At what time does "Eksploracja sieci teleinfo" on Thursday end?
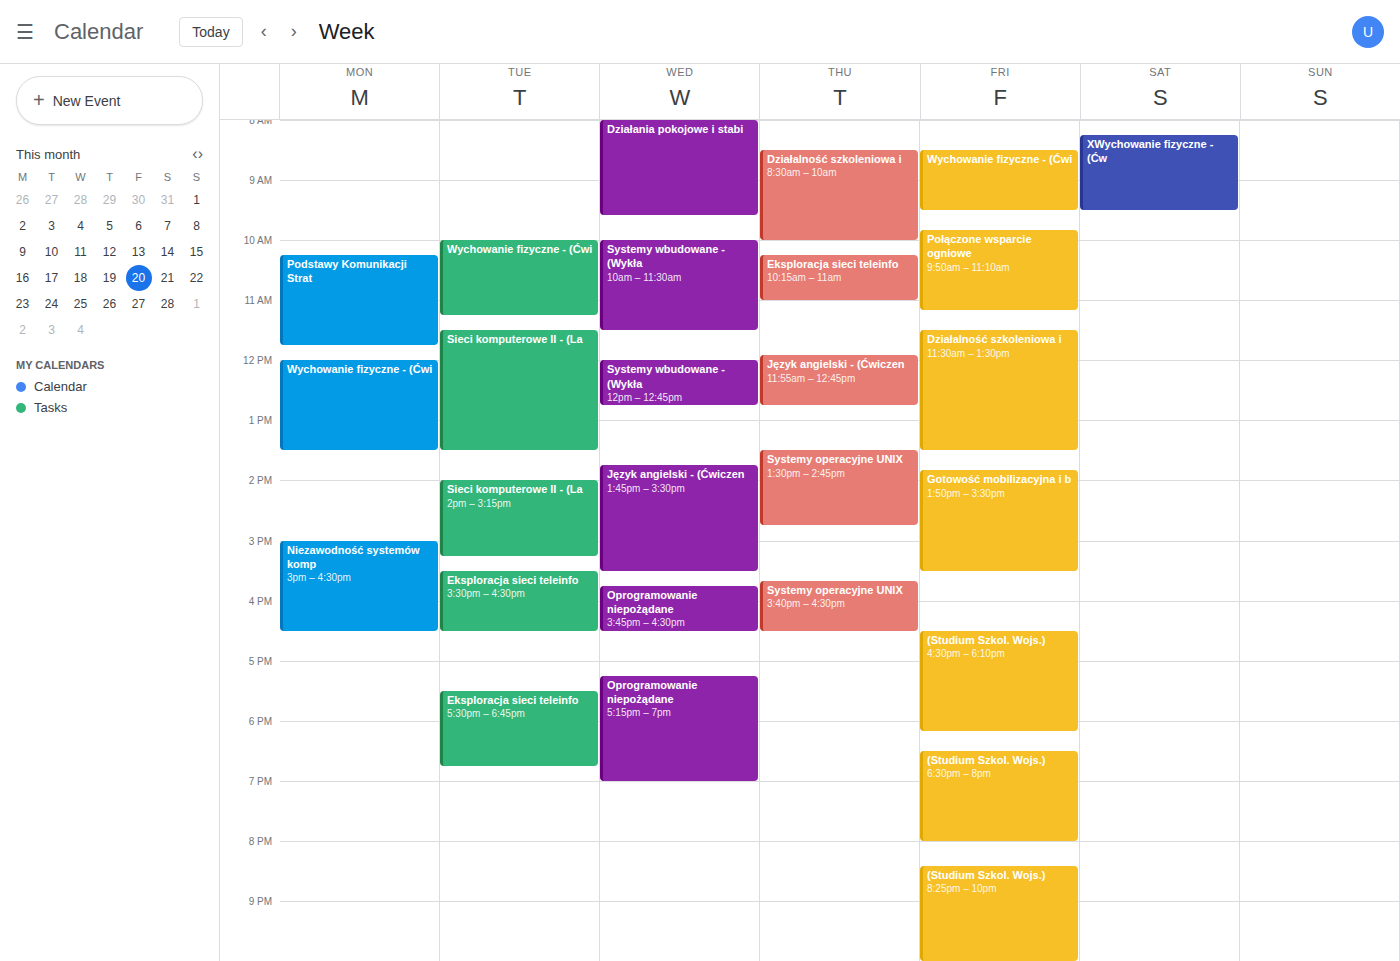
11:00 AM